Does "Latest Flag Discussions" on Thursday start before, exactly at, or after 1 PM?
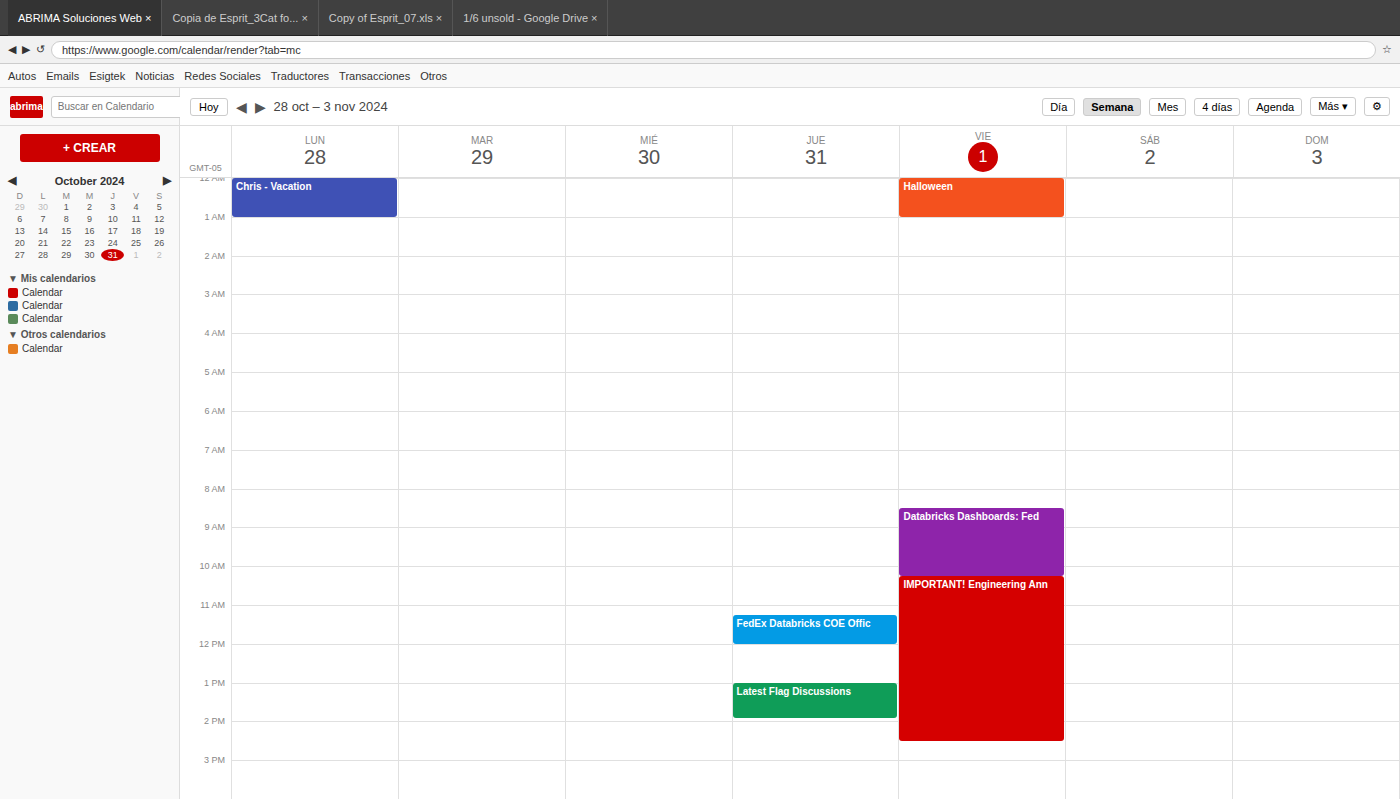
1:00 PM -- exactly at 1 PM, on the 1 PM line.